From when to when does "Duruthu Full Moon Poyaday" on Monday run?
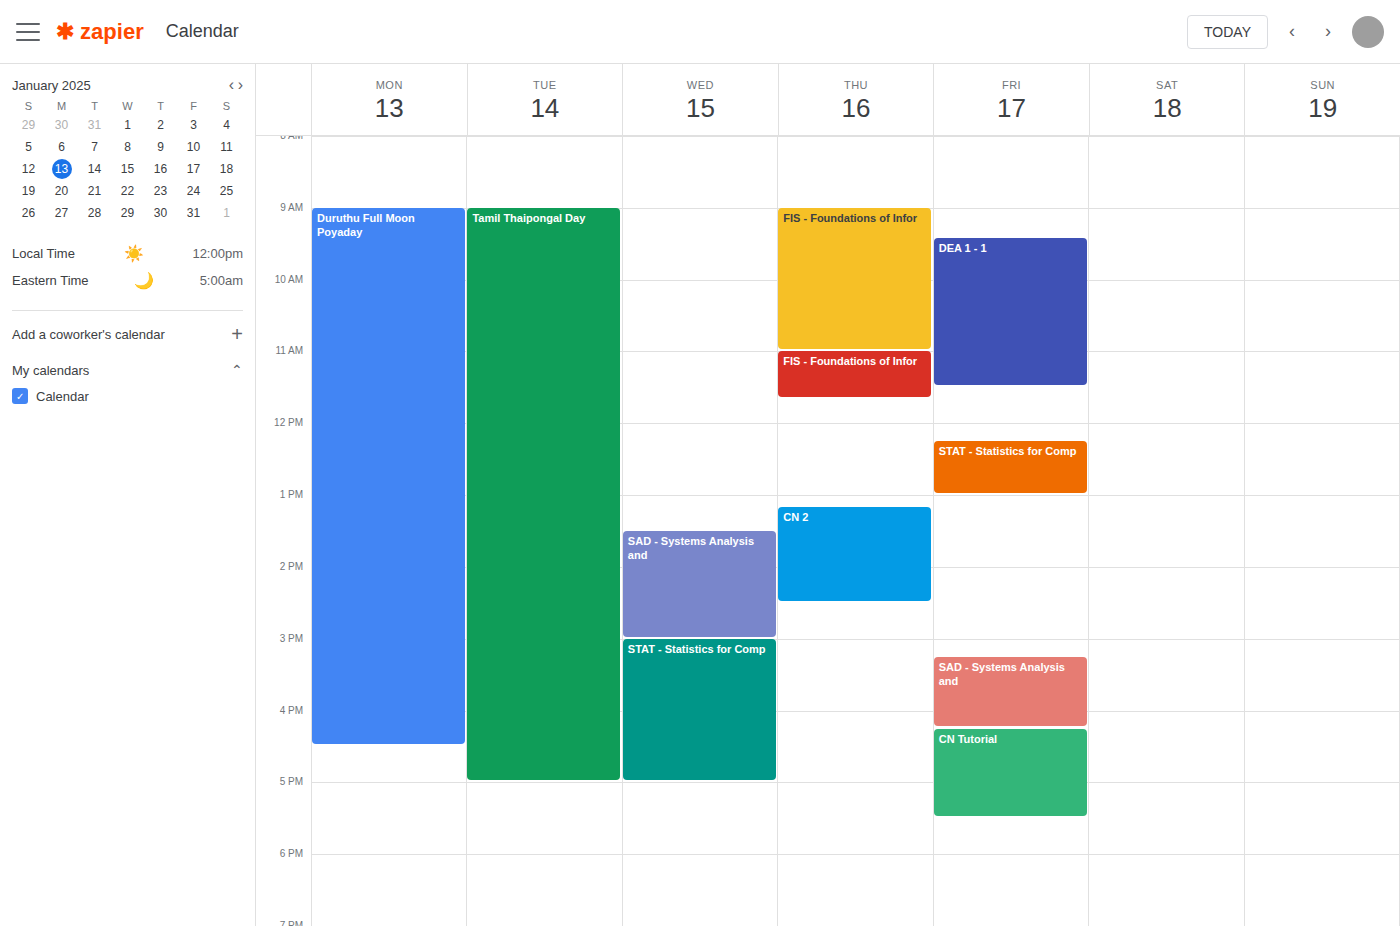
9:00 AM to 4:30 PM